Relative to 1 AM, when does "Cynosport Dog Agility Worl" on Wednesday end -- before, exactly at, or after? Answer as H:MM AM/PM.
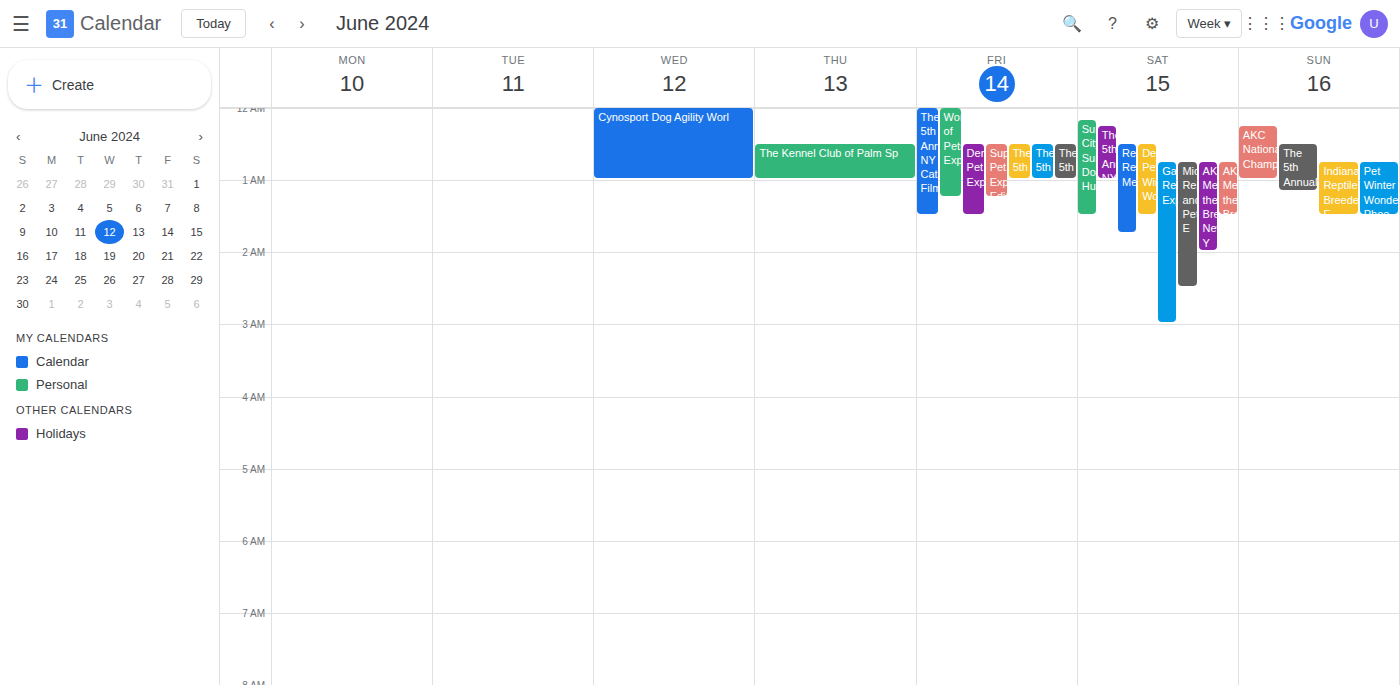
1:00 AM -- exactly at 1 AM, on the 1 AM line.